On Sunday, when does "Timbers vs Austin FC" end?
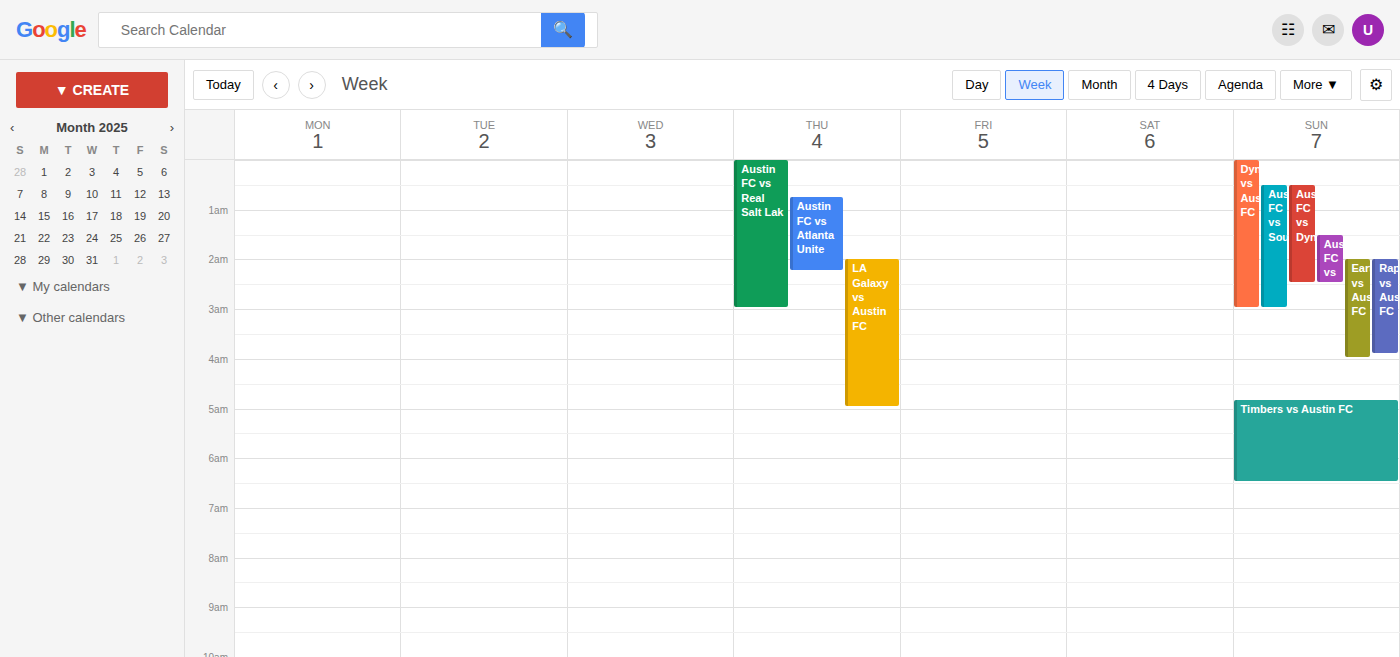
6:30 AM